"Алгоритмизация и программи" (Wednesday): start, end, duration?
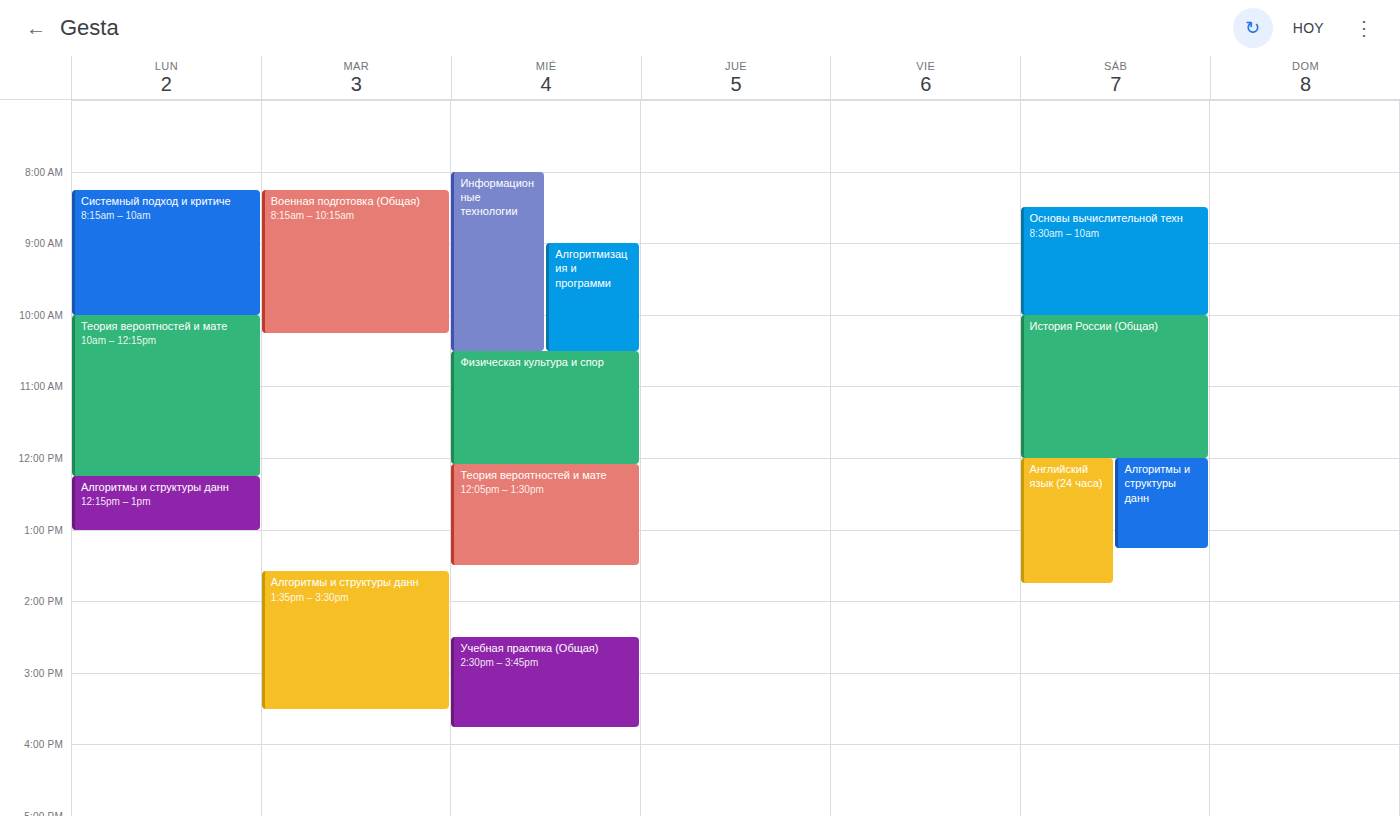
9:00 AM to 10:30 AM, 1 hour 30 minutes